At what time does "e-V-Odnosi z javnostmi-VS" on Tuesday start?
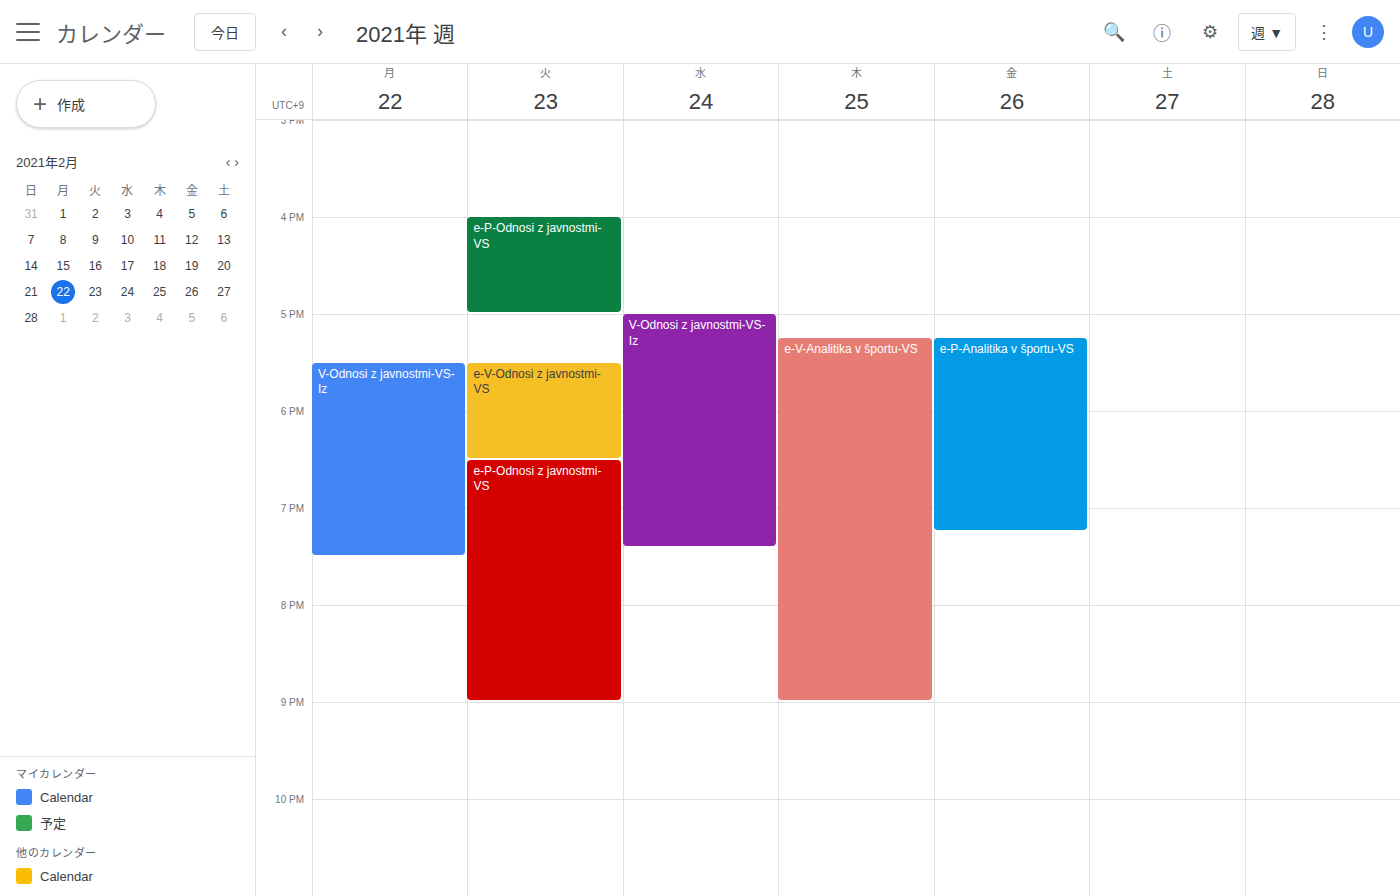
5:30 PM